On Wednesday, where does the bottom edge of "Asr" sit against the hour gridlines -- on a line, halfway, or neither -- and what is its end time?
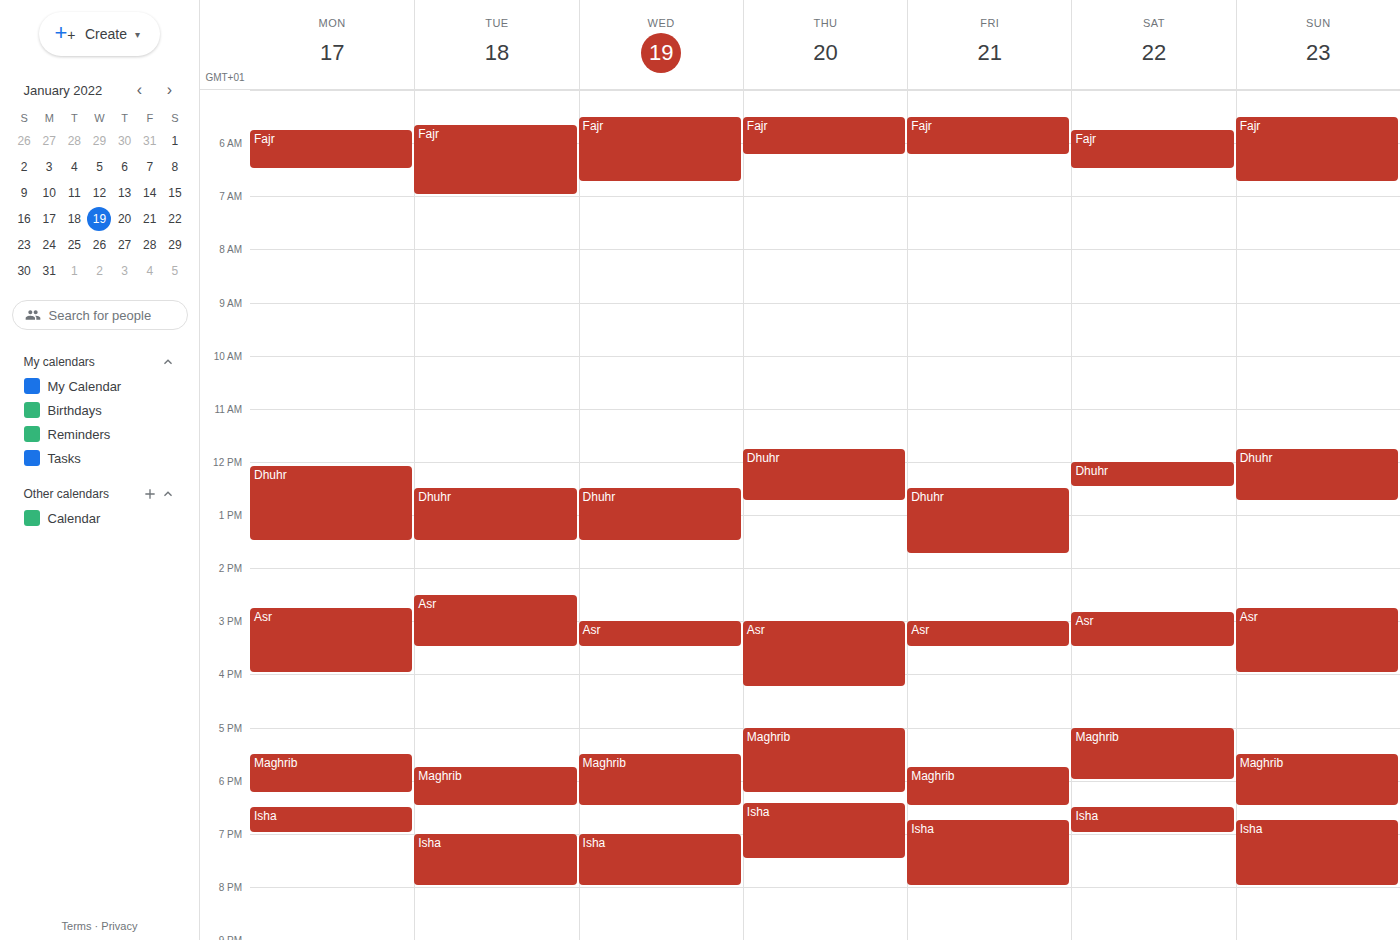
15:30 -- halfway between the 15:00 and 16:00 lines.